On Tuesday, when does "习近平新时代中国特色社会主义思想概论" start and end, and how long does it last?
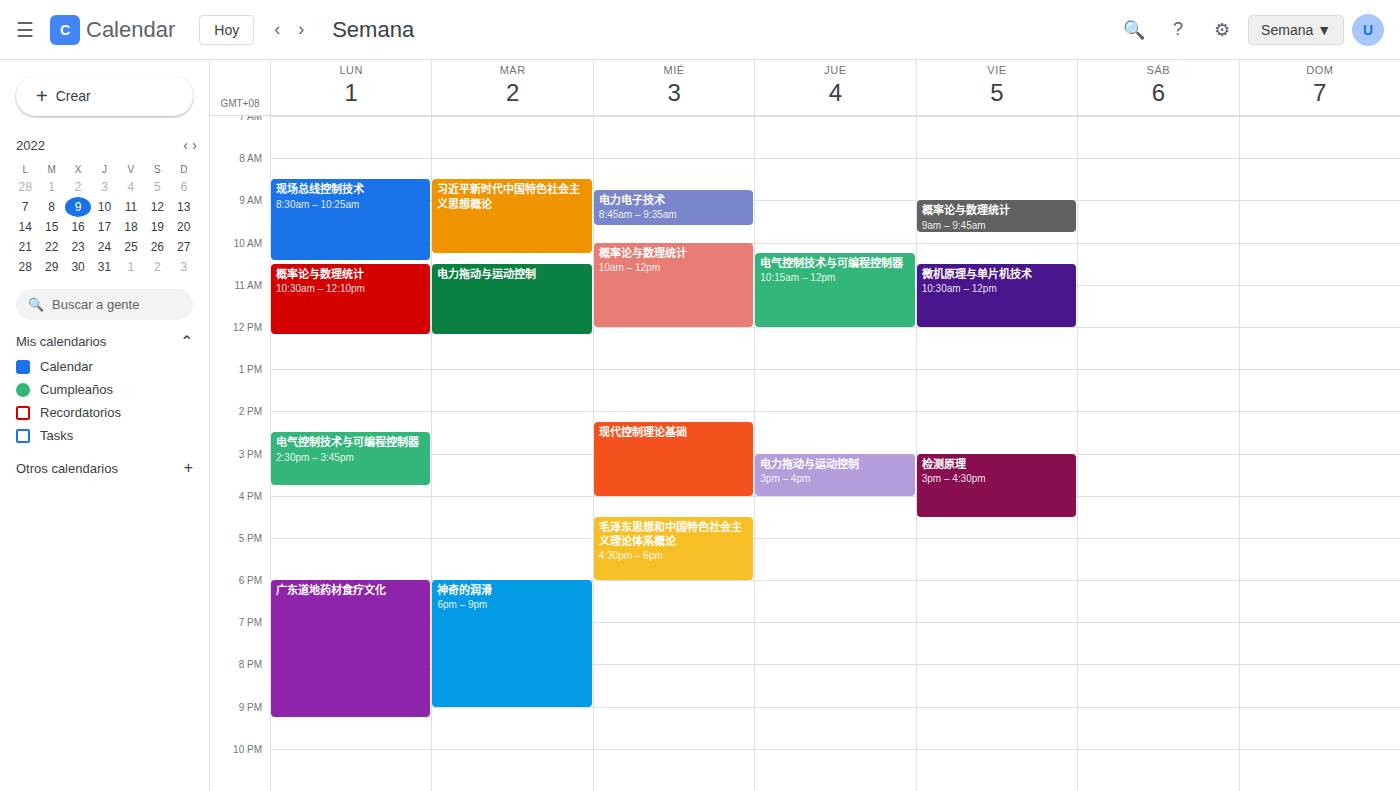
8:30 AM to 10:15 AM, 1 hour 45 minutes